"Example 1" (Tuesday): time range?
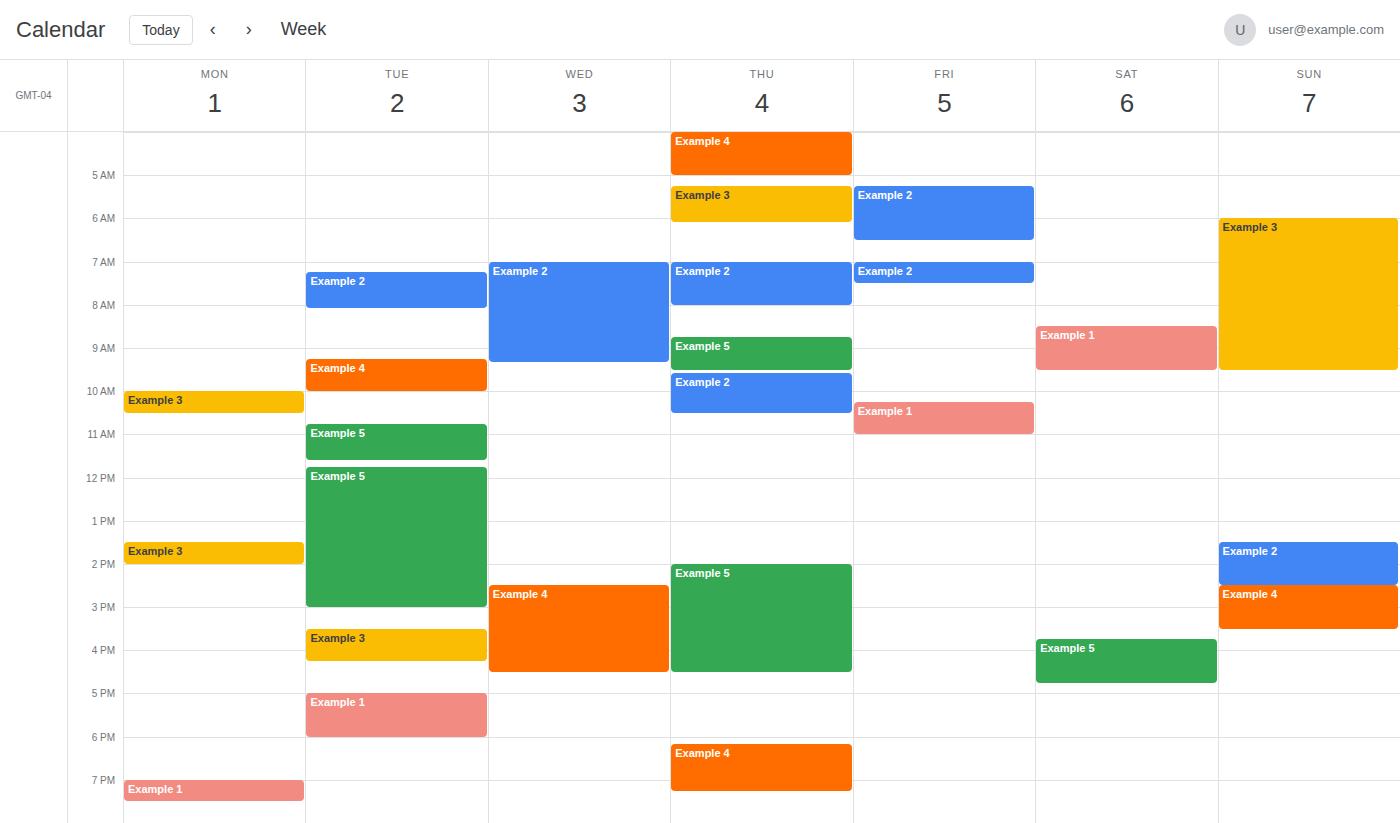
5:00 PM to 6:00 PM